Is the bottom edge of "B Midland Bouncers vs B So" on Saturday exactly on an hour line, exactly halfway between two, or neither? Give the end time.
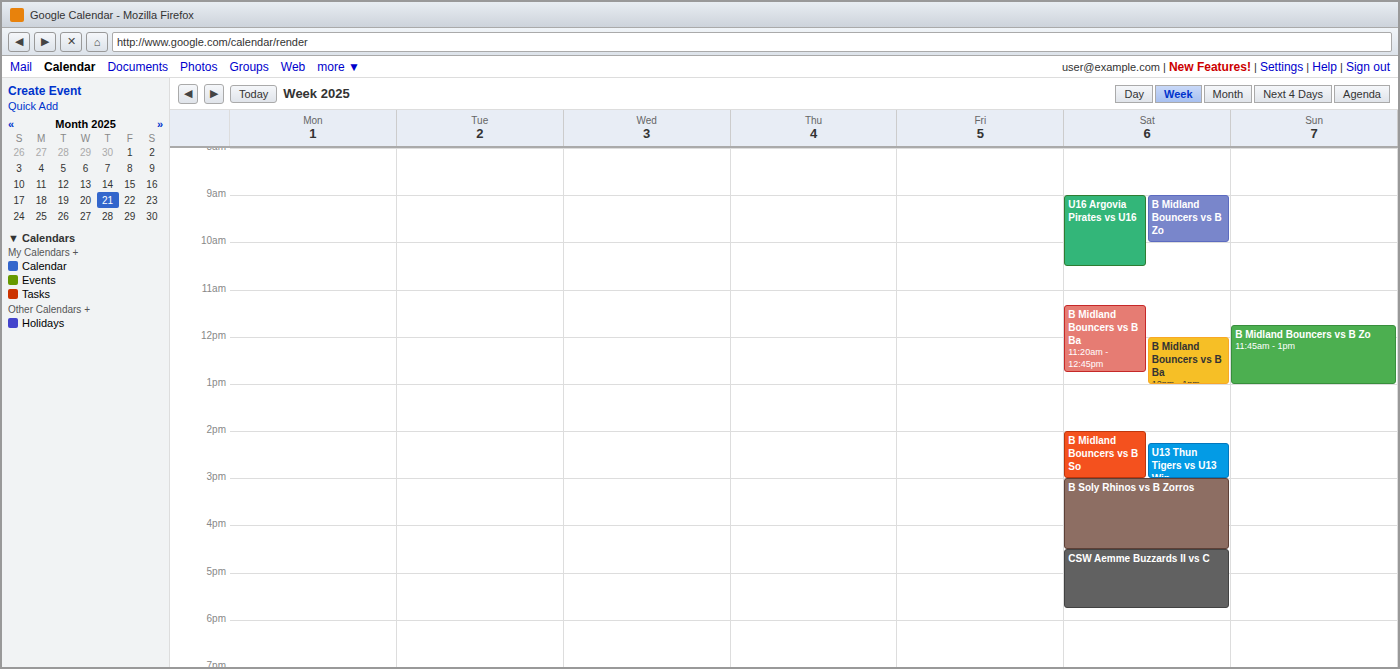
3:00 PM -- exactly on the 3 PM line.